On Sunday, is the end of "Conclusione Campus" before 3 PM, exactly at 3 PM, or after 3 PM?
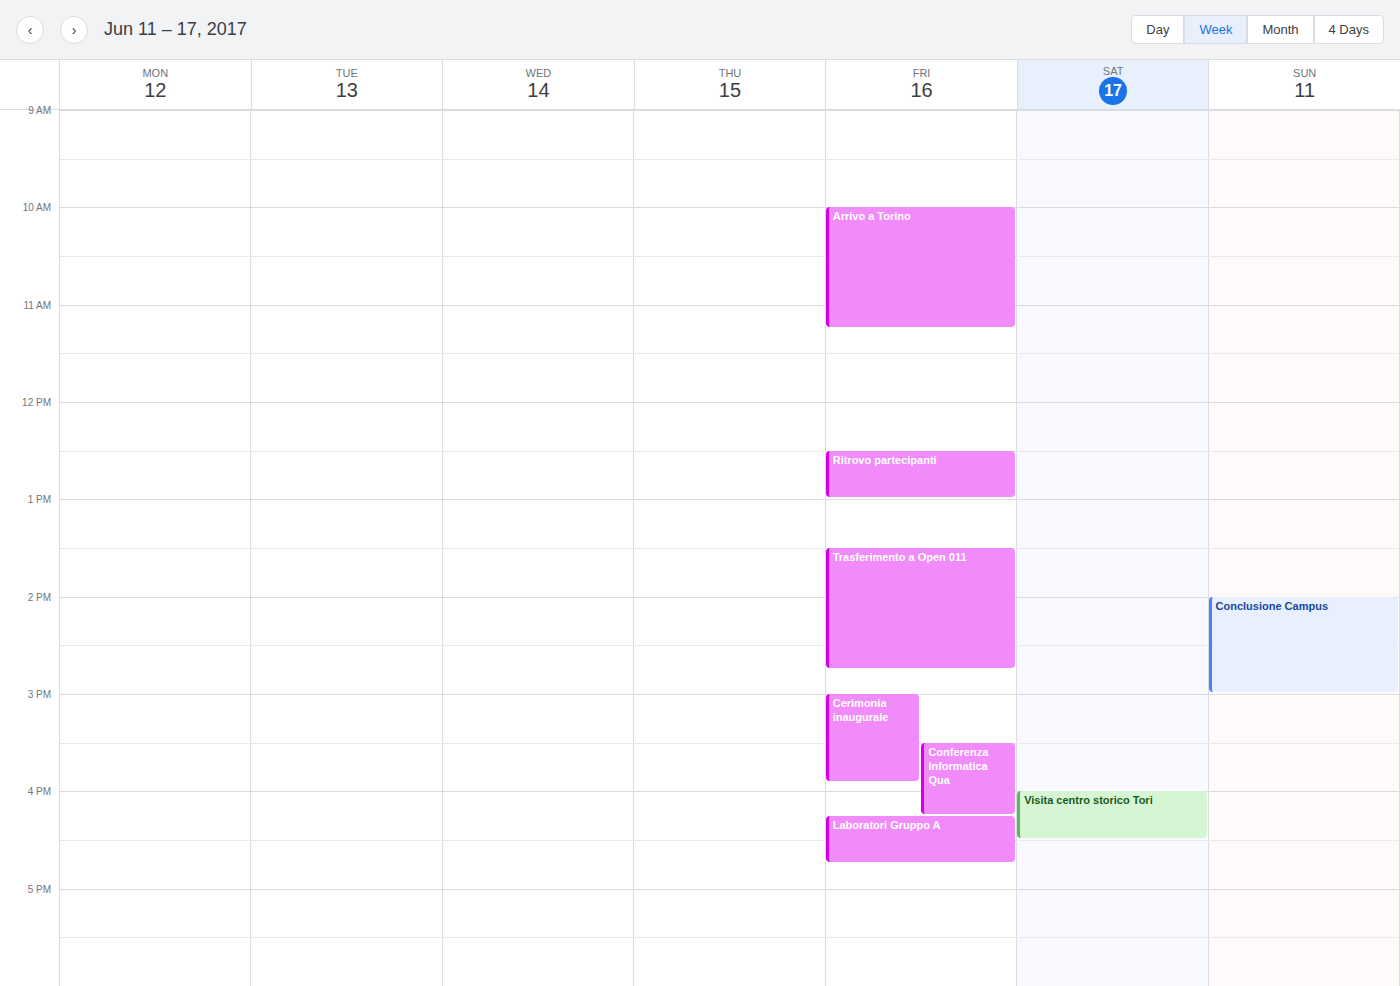
3:00 PM -- exactly at 3 PM, on the 3 PM line.